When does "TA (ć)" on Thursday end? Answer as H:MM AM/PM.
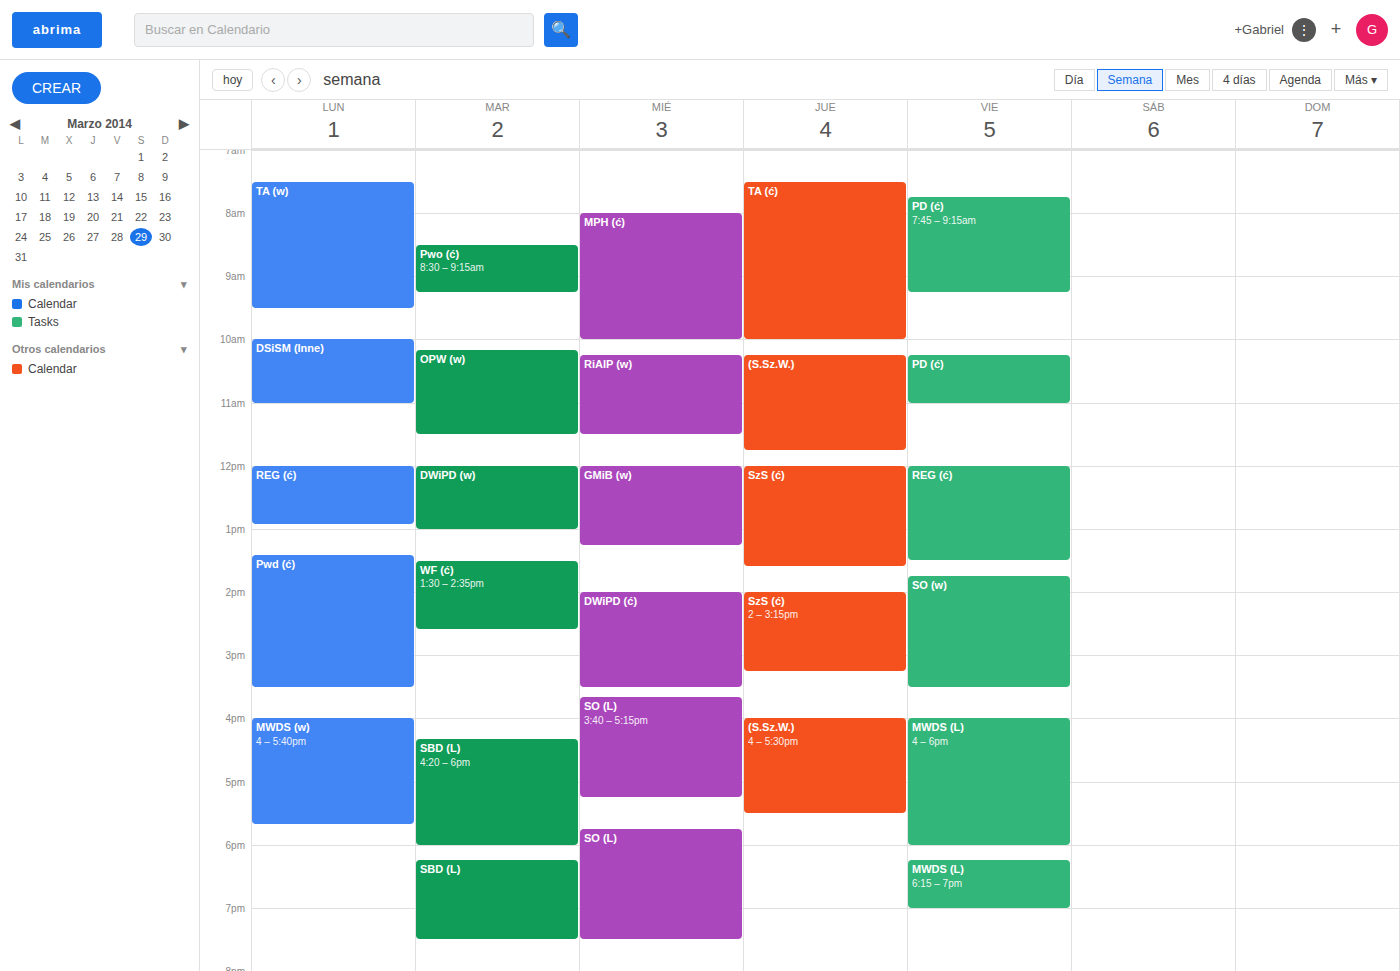
10:00 AM